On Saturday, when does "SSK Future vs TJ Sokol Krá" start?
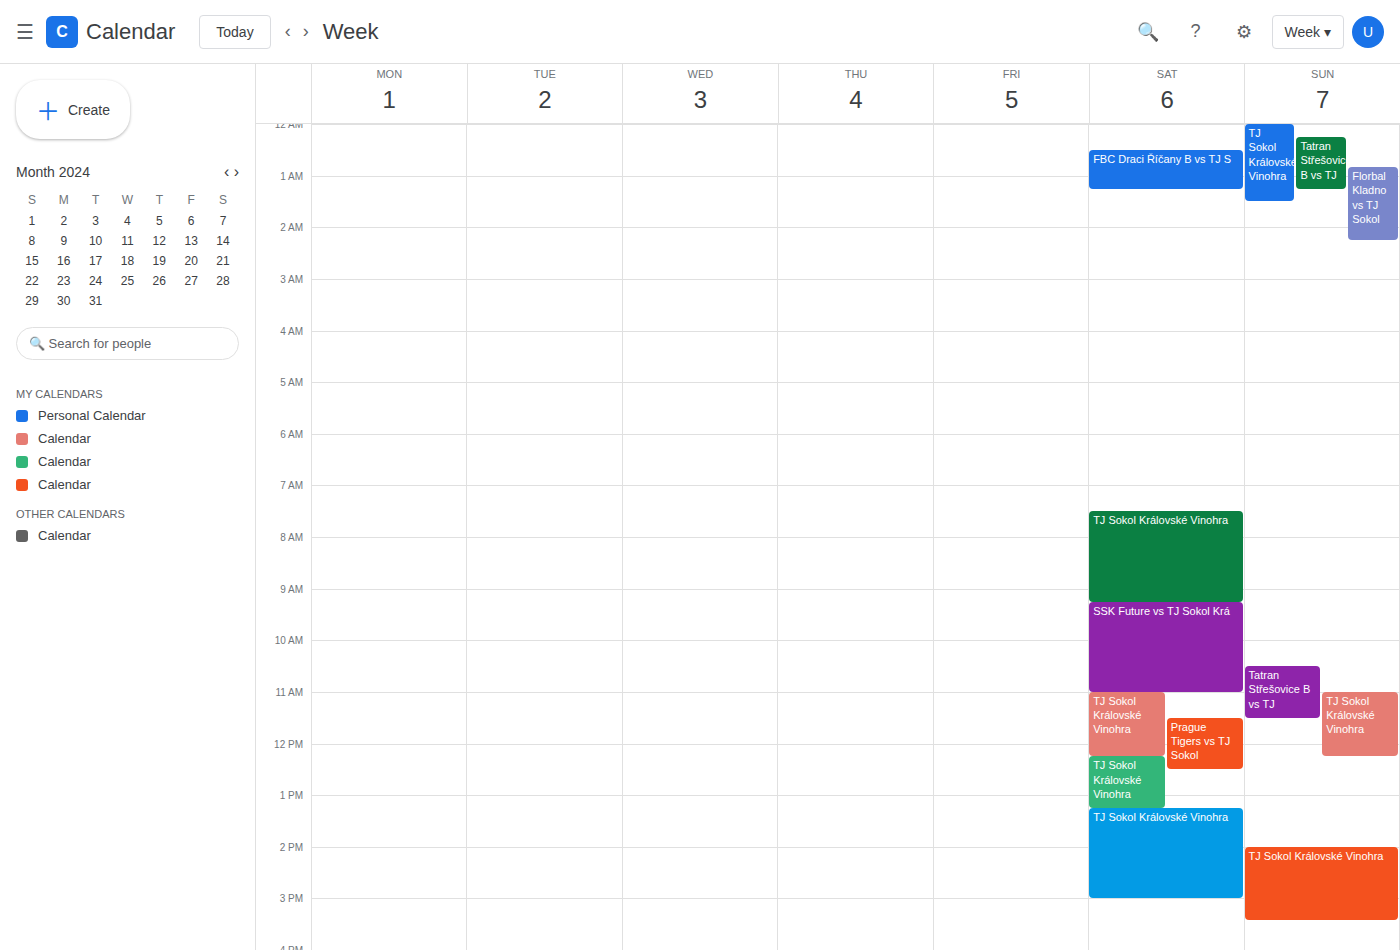
9:15 AM